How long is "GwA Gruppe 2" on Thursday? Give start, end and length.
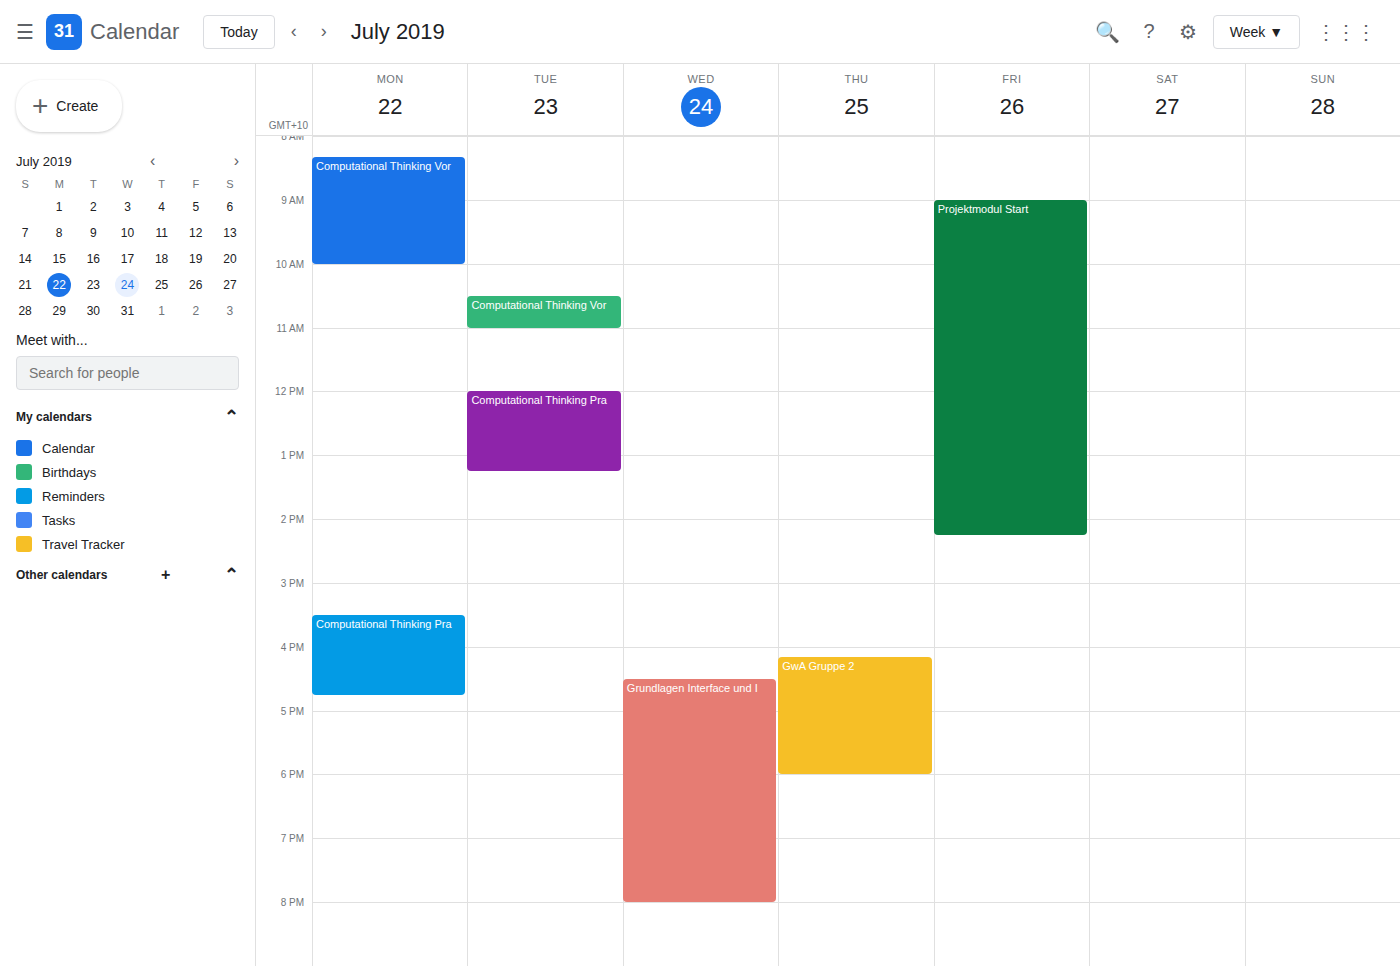
4:10 PM to 6:00 PM, 1 hour 50 minutes